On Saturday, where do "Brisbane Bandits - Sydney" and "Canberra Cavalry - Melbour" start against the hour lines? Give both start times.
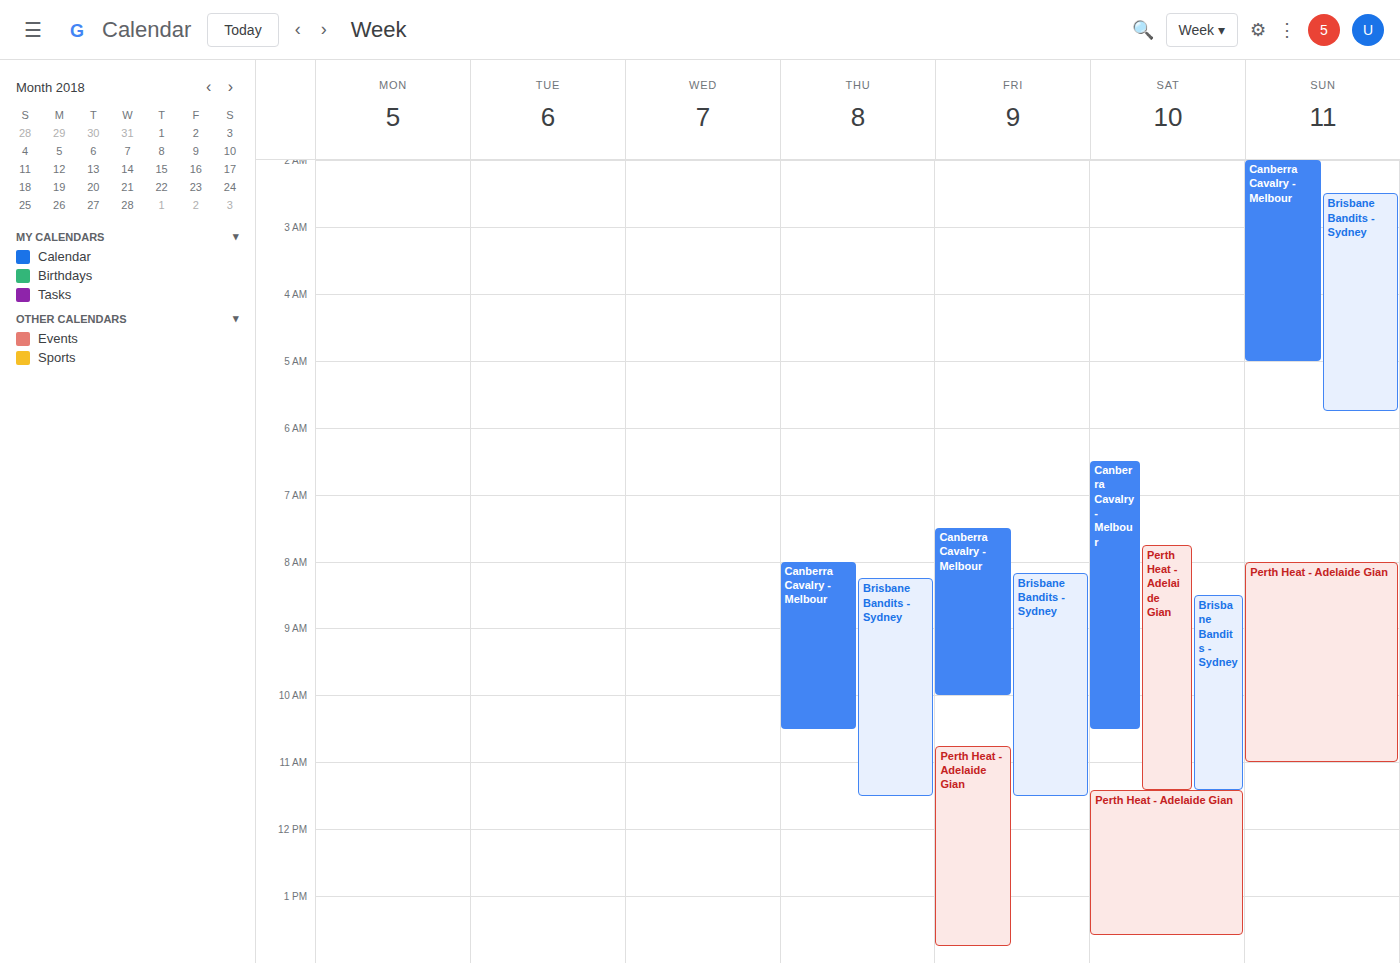
"Brisbane Bandits - Sydney": 8:30 AM, halfway between the 8 AM and 9 AM lines. "Canberra Cavalry - Melbour": 6:30 AM, halfway between the 6 AM and 7 AM lines.